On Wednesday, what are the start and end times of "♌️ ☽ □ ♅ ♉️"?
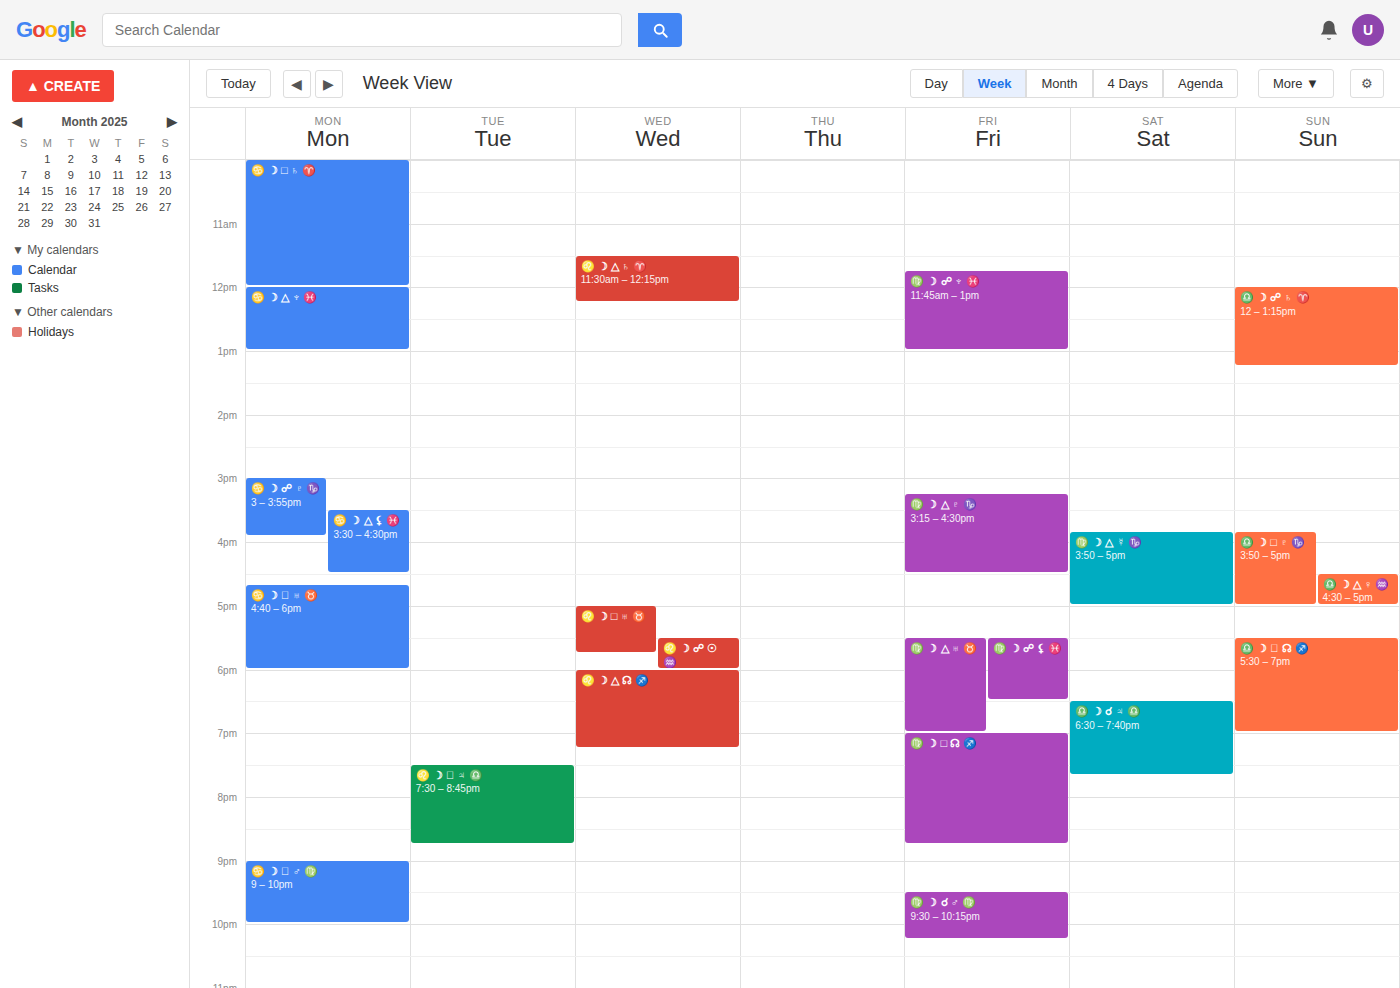
5:00 PM to 5:45 PM